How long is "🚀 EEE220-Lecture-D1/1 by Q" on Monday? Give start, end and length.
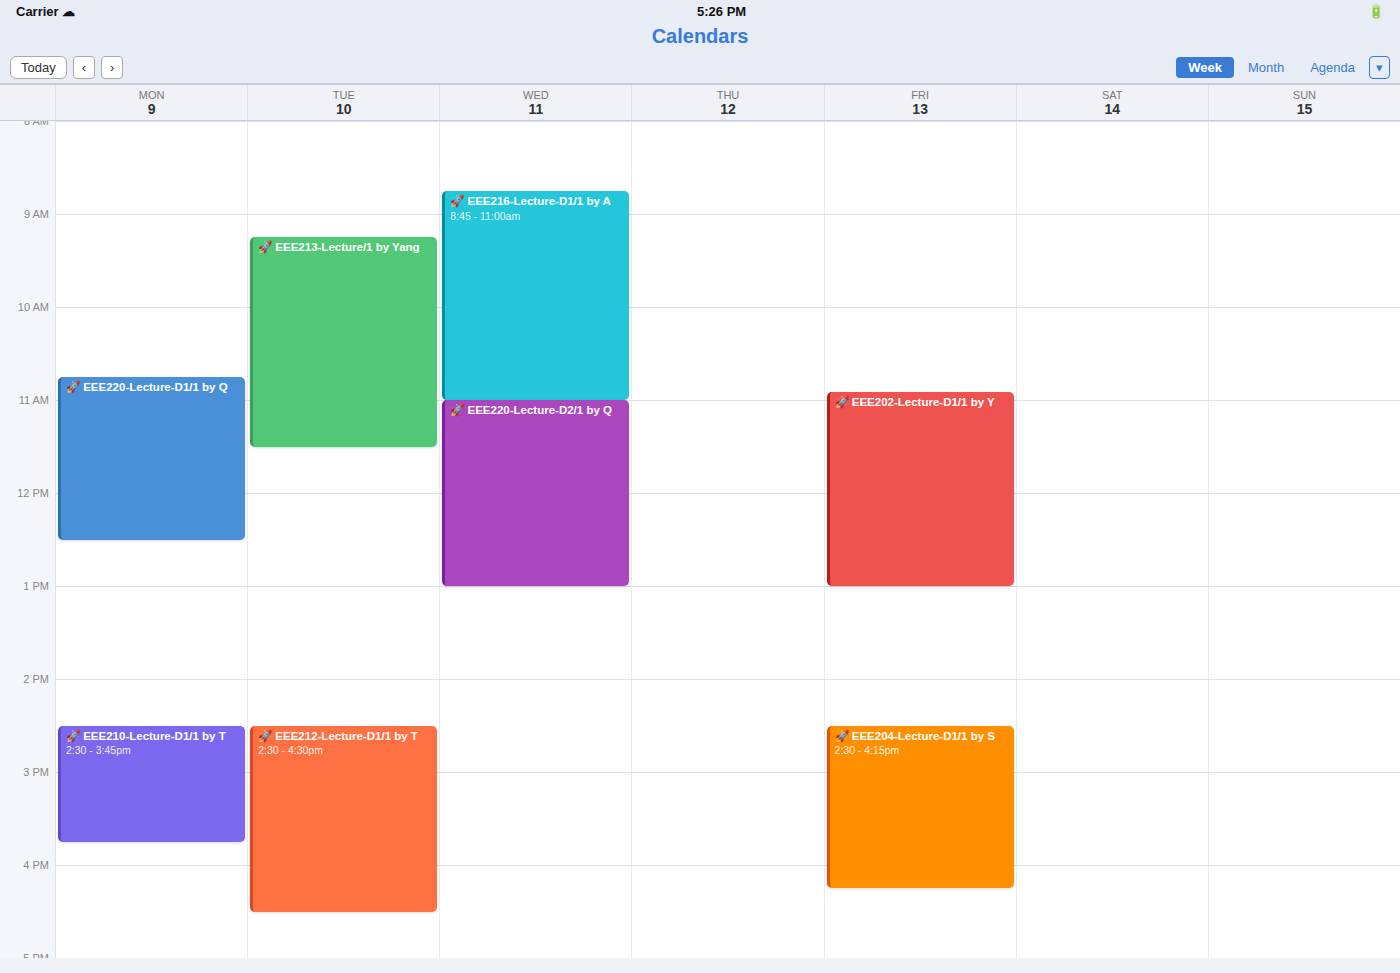
10:45 AM to 12:30 PM, 1 hour 45 minutes